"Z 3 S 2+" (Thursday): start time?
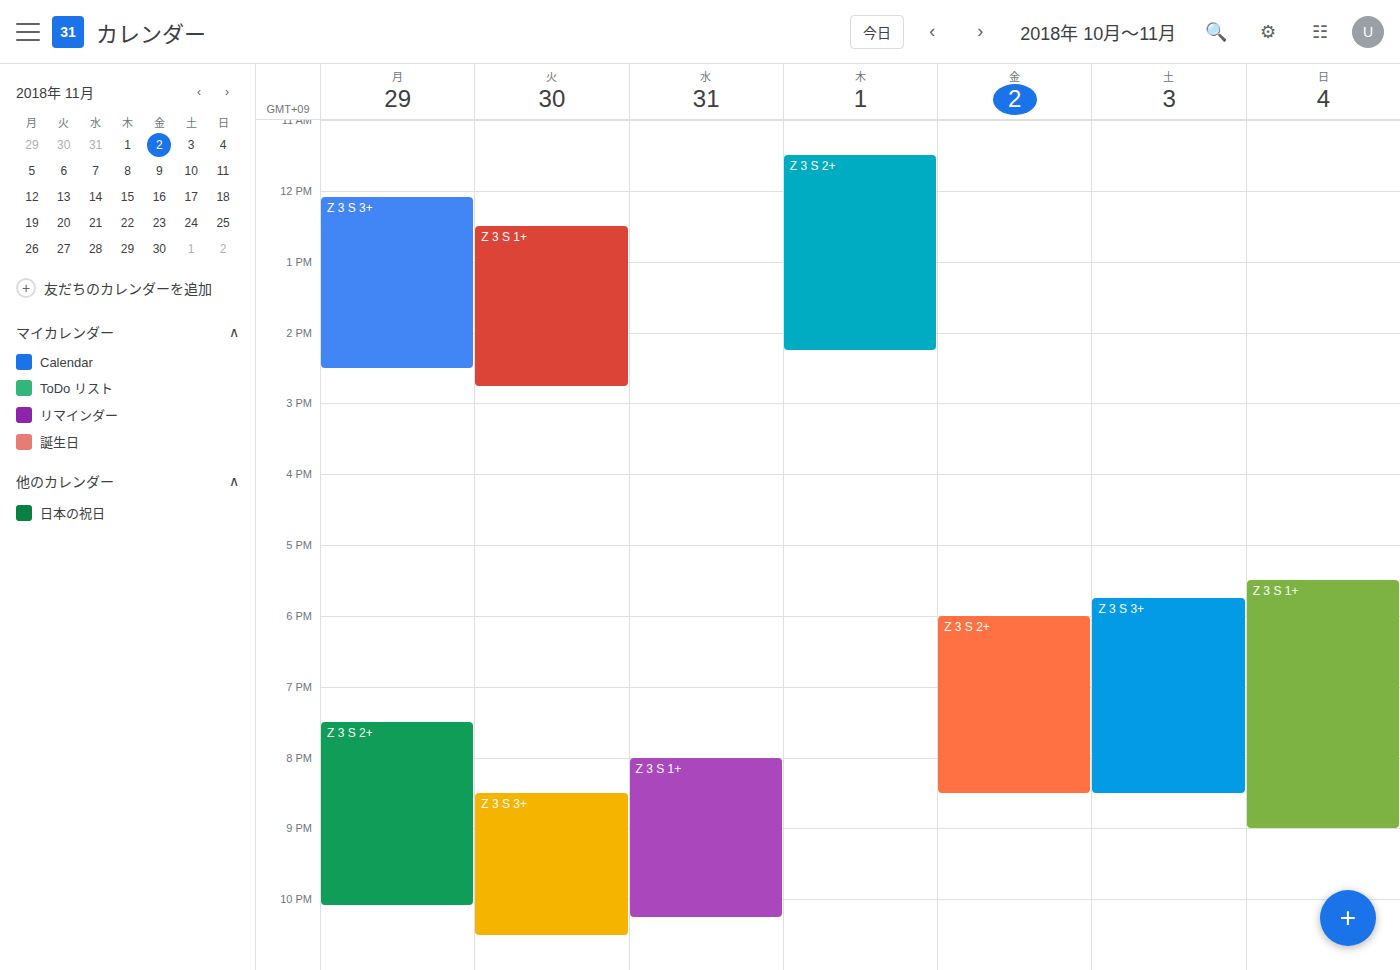
11:30 AM